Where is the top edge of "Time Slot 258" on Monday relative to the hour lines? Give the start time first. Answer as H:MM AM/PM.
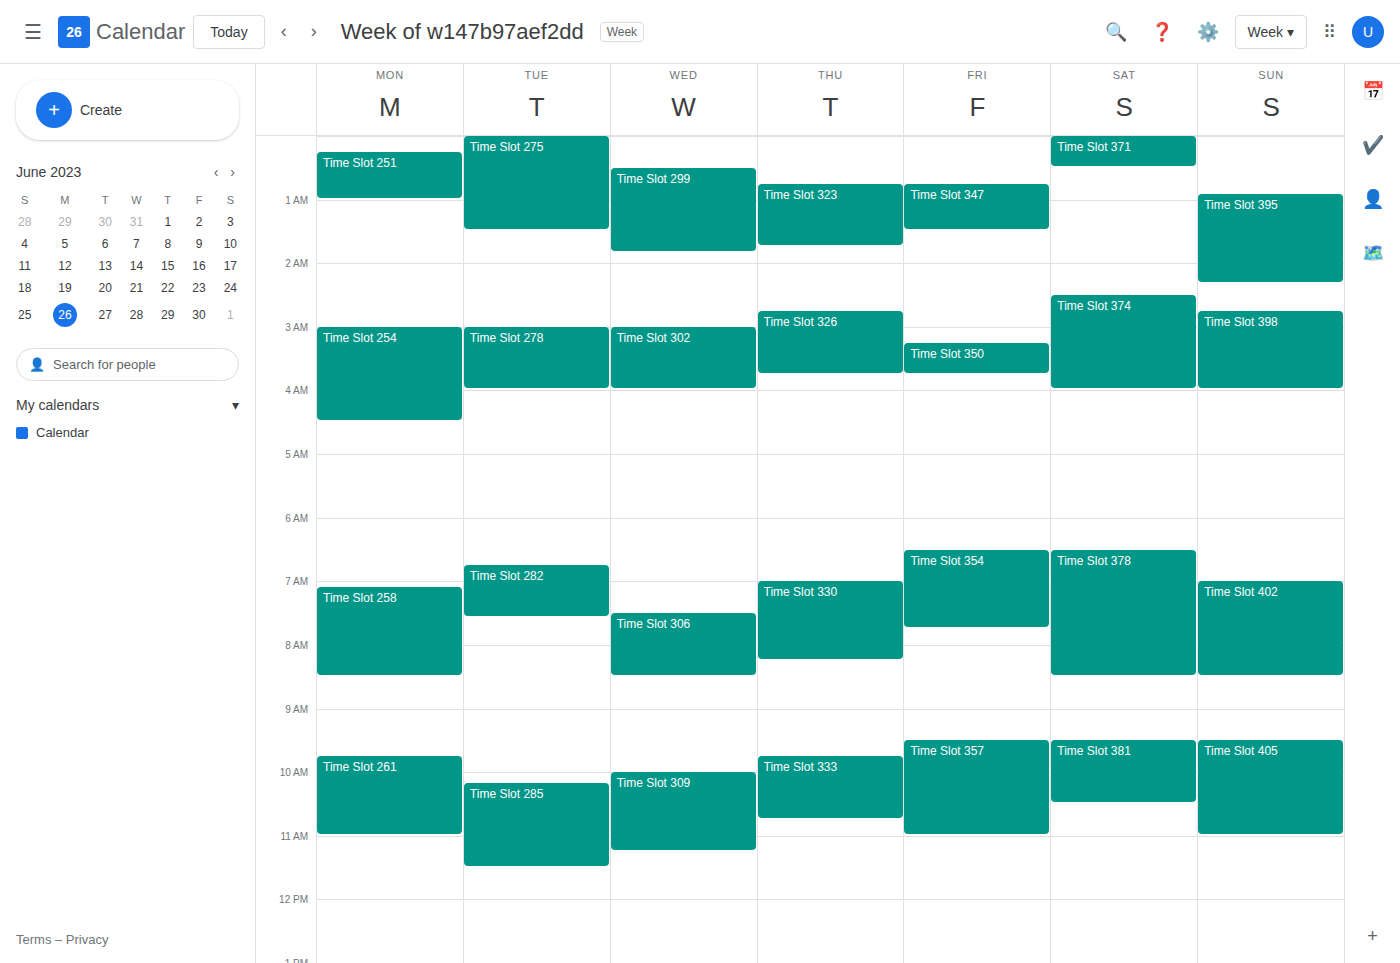
7:05 AM -- neither: 5 minutes below the 7 AM line and 55 minutes above the 8 AM line.